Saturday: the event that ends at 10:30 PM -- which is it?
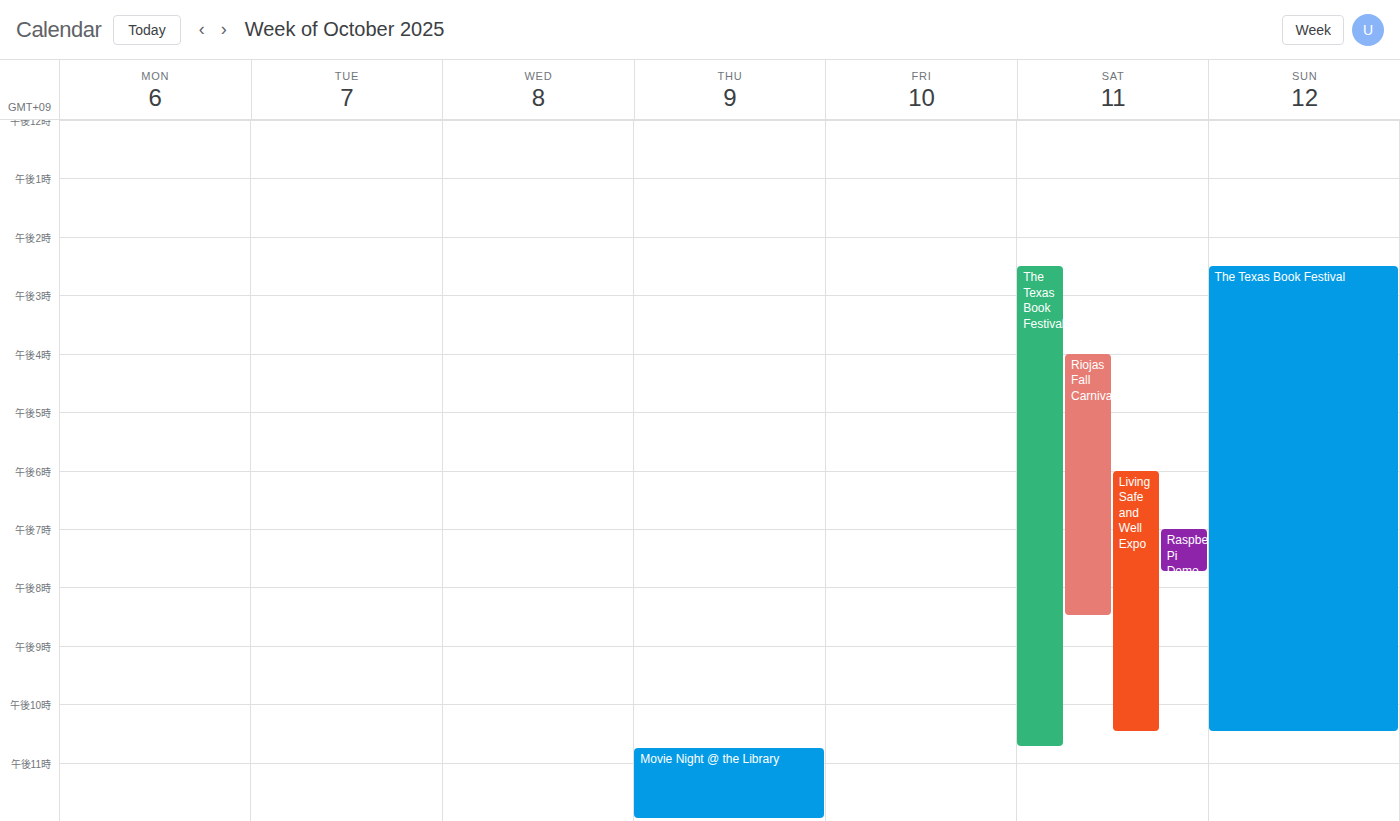
"Living Safe and Well Expo"